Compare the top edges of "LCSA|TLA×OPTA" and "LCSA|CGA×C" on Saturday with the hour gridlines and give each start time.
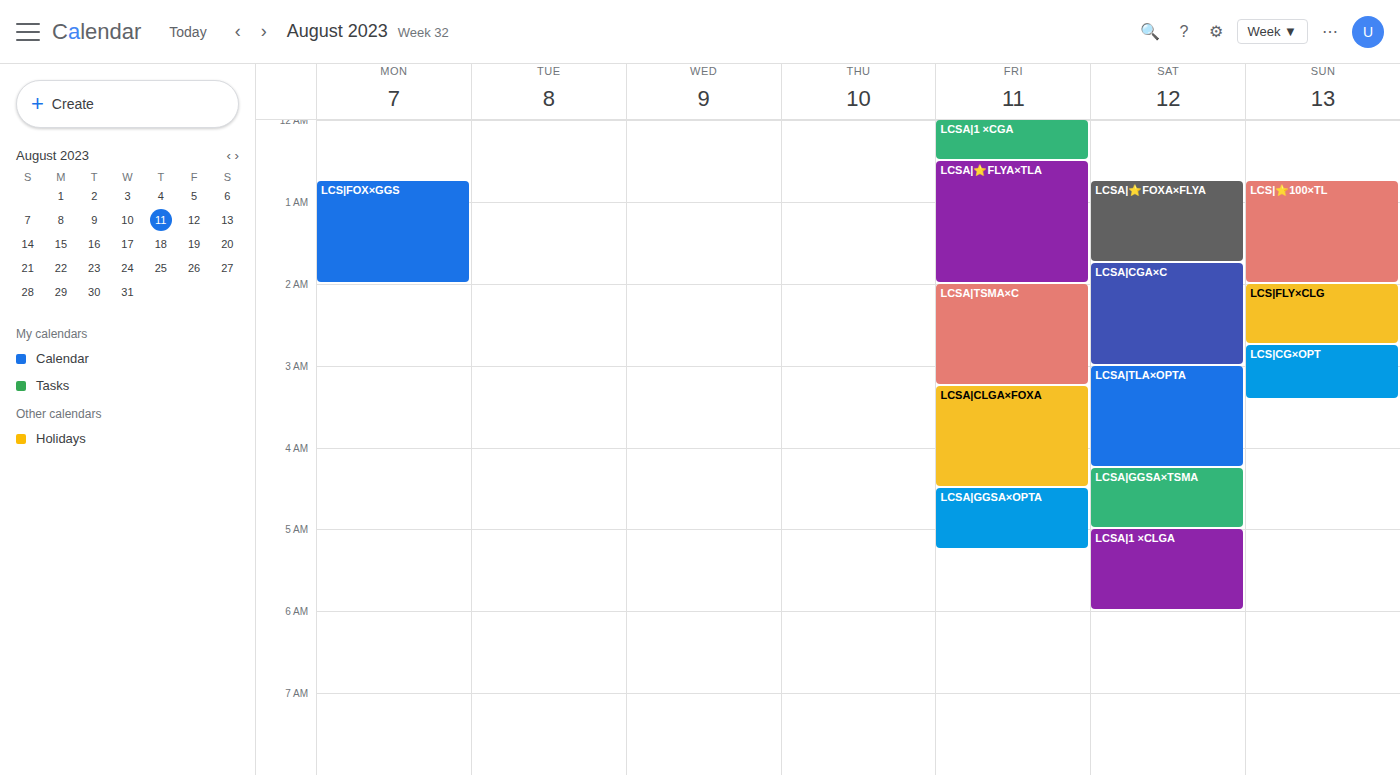
"LCSA|TLA×OPTA": 3:00 AM, exactly on the 3 AM line. "LCSA|CGA×C": 1:45 AM, neither: three quarters of the way from the 1 AM line to the 2 AM line.